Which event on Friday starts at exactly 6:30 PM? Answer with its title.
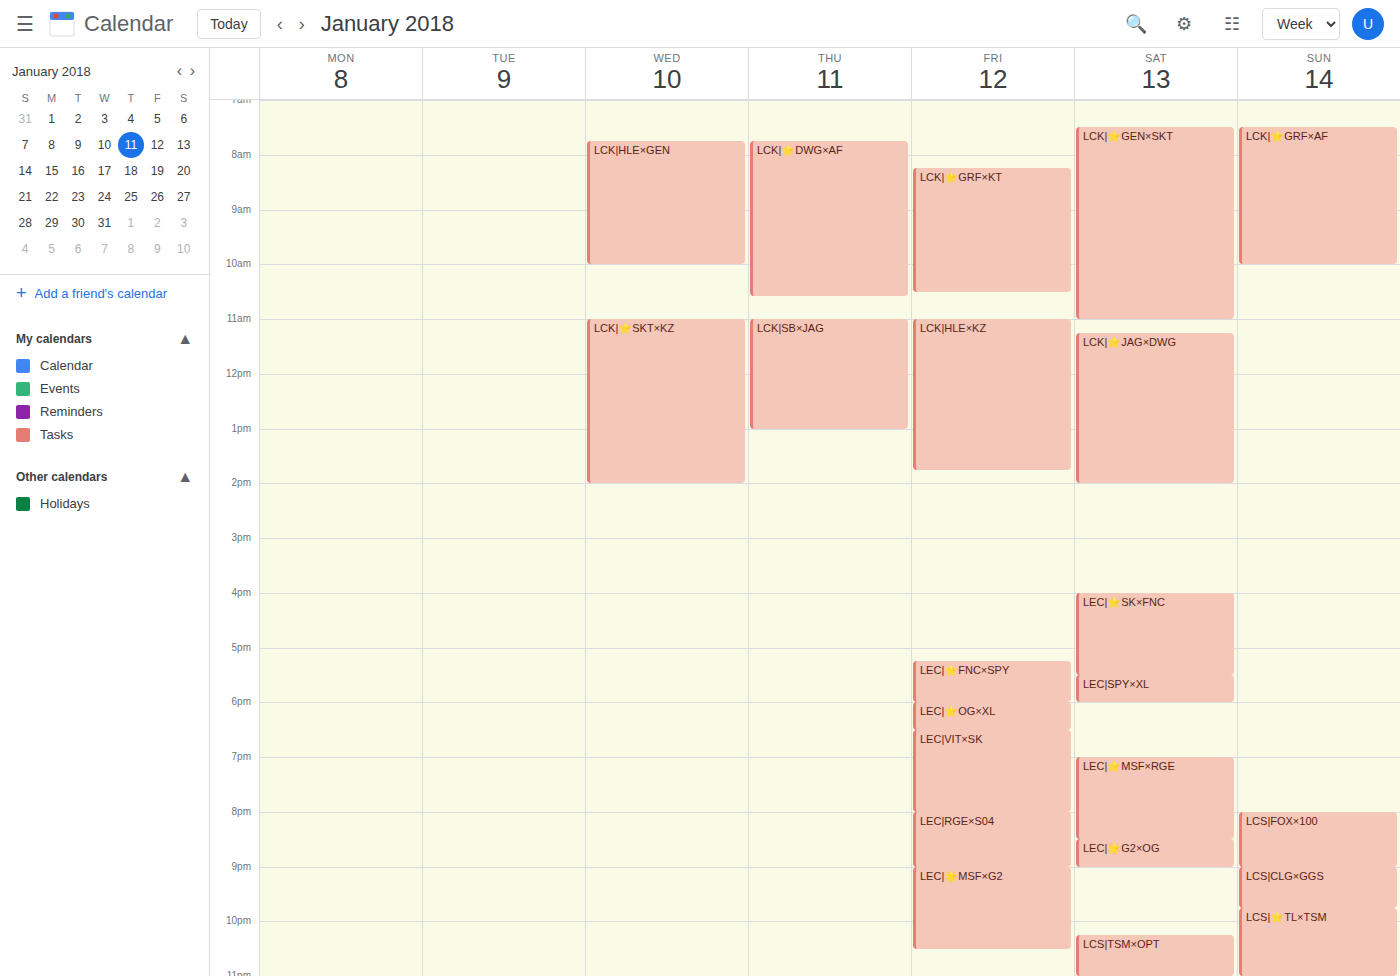
"LEC|VIT×SK"